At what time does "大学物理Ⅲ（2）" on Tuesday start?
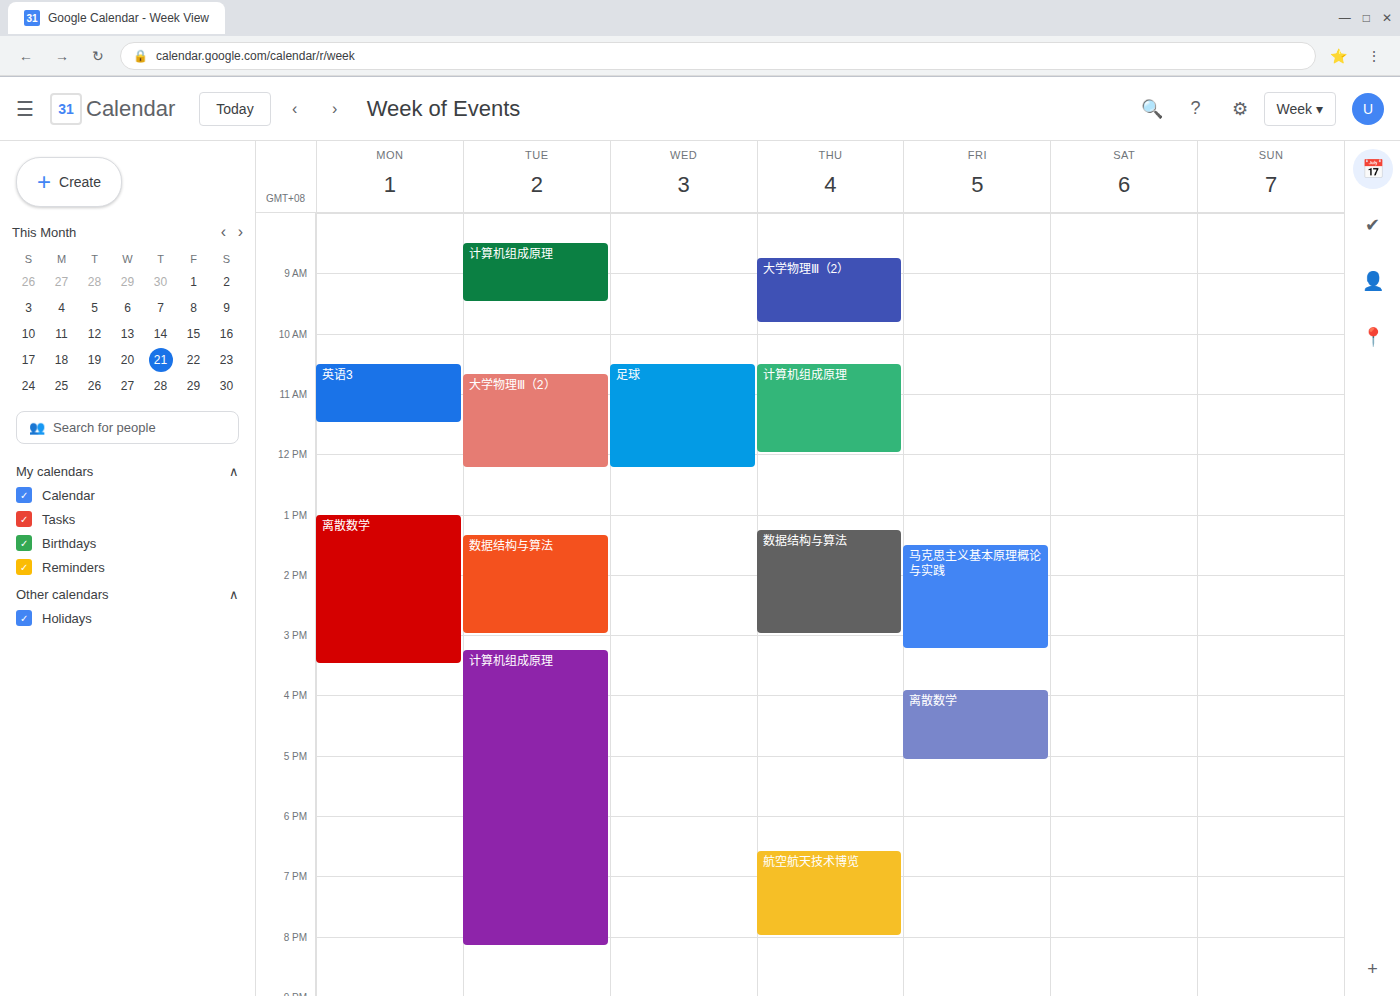
10:40 AM